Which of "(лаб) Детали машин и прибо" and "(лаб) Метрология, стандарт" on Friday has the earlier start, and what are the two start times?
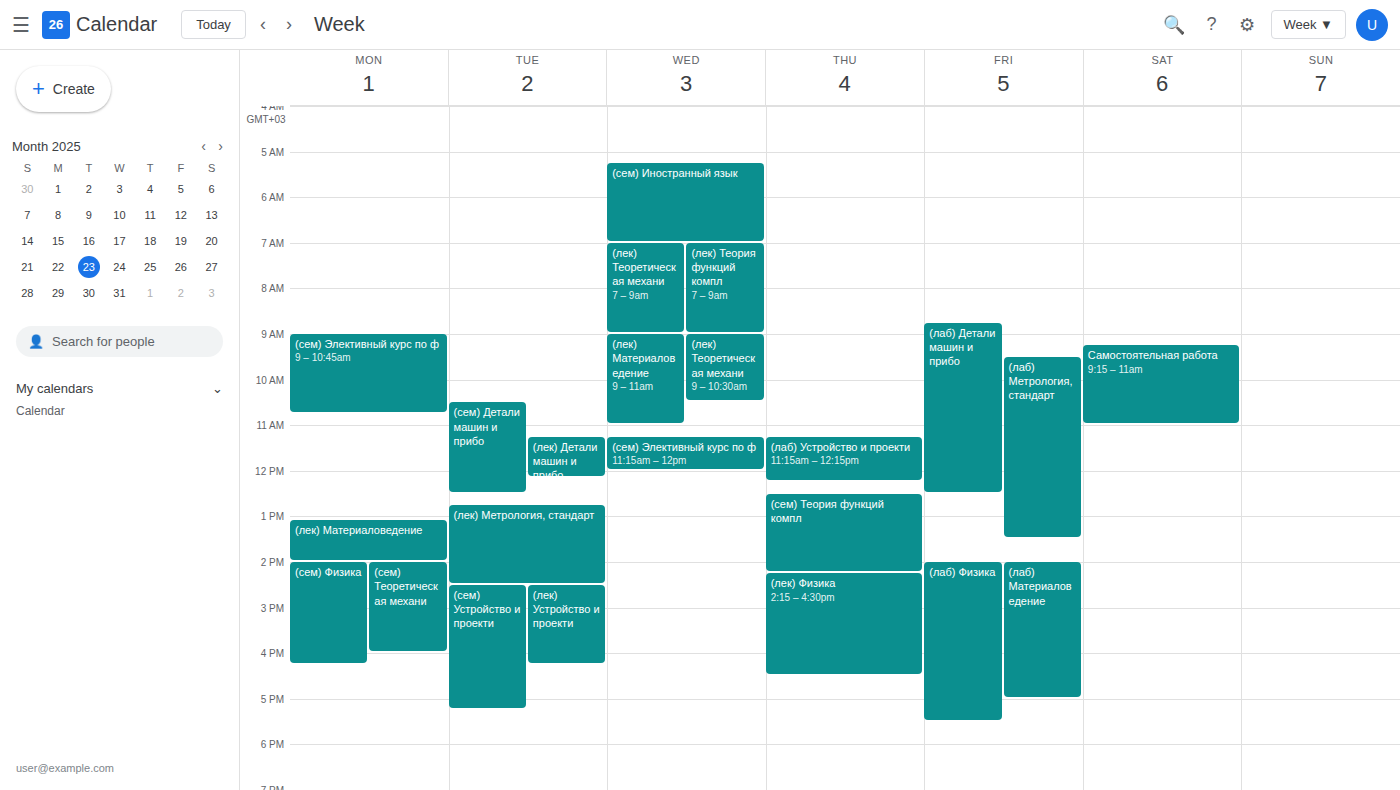
"(лаб) Детали машин и прибо" 8:45 AM; "(лаб) Метрология, стандарт" 9:30 AM.